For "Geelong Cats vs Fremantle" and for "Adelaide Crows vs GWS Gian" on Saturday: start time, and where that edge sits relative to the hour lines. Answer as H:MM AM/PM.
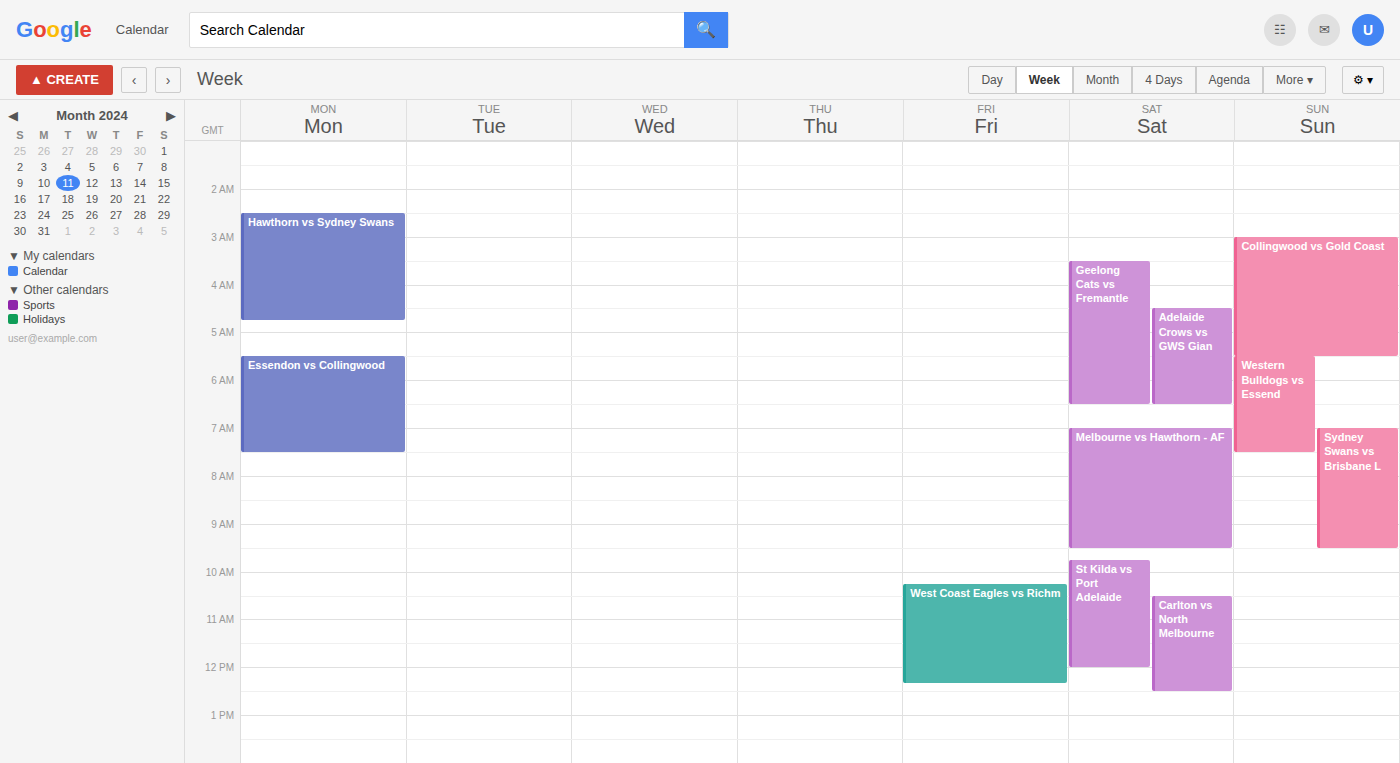
"Geelong Cats vs Fremantle": 3:30 AM, halfway between the 3 AM and 4 AM lines. "Adelaide Crows vs GWS Gian": 4:30 AM, halfway between the 4 AM and 5 AM lines.